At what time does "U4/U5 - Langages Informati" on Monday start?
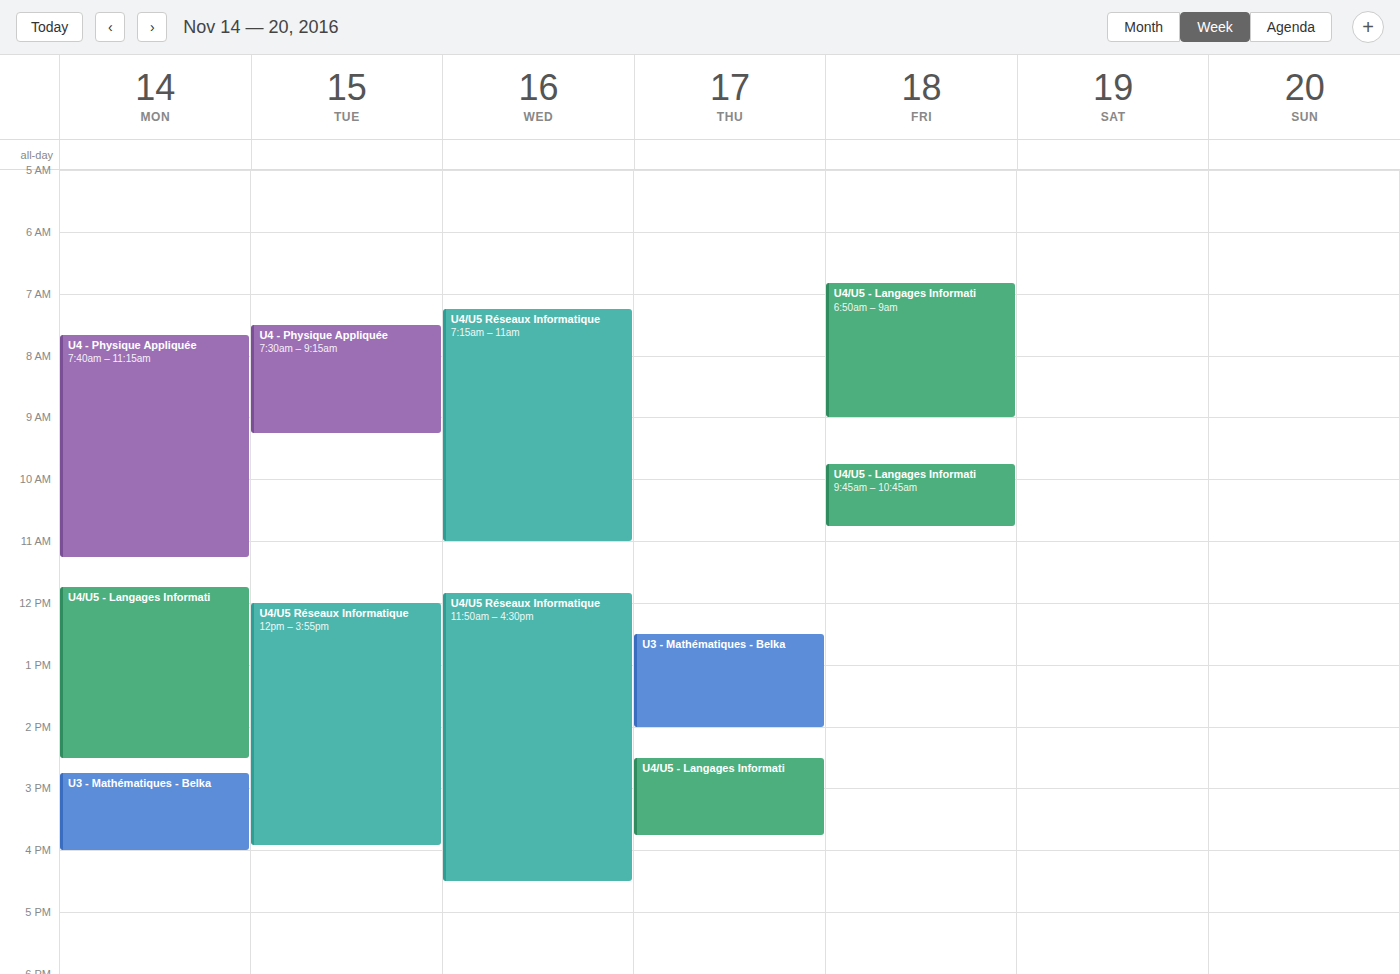
11:45